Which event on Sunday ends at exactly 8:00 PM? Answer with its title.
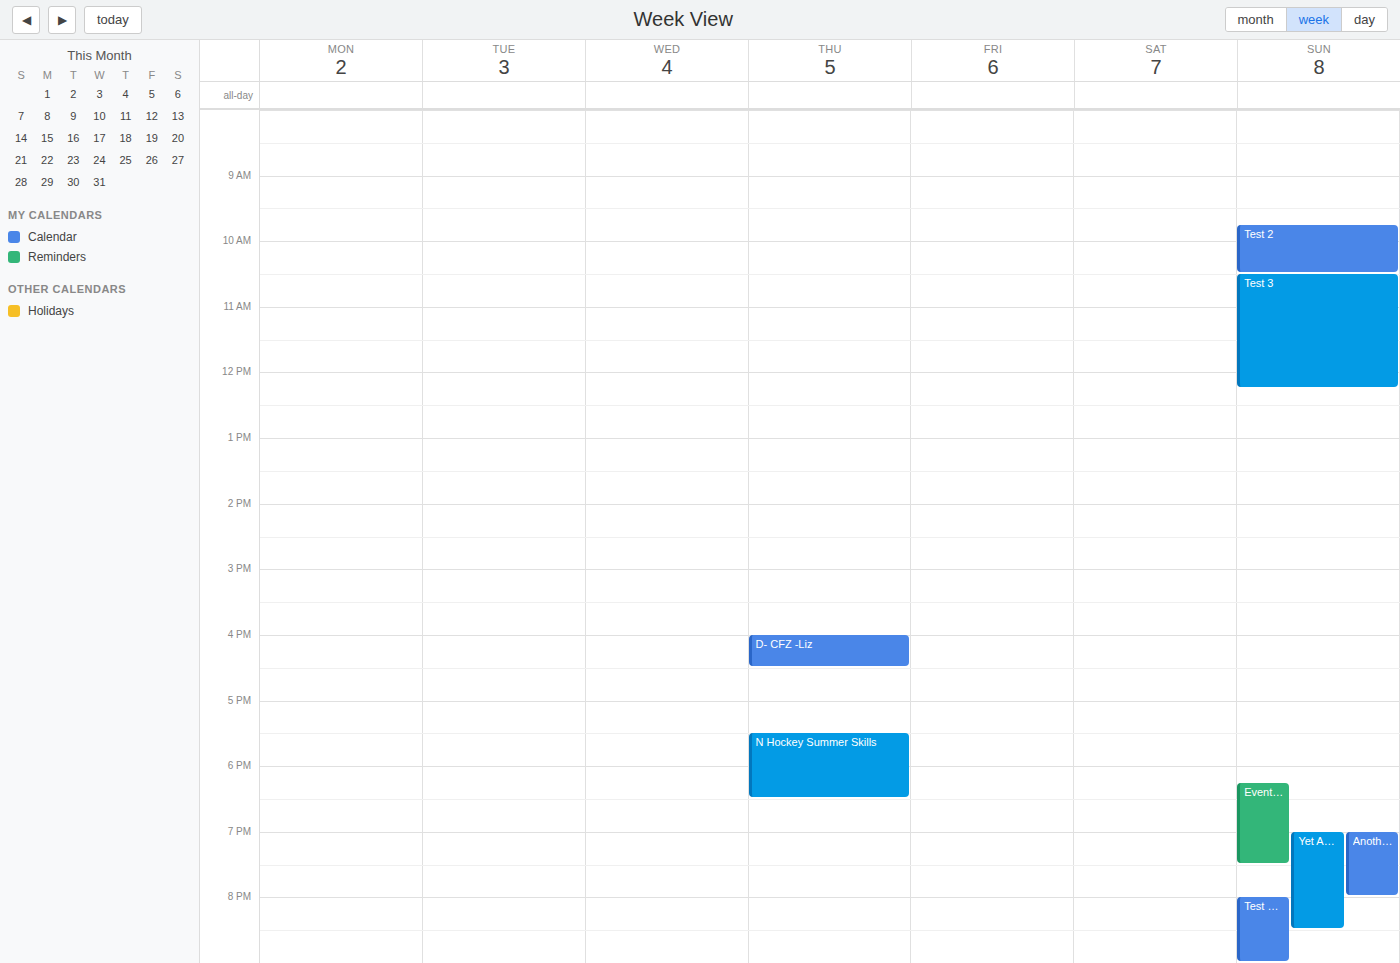
"Another Test"